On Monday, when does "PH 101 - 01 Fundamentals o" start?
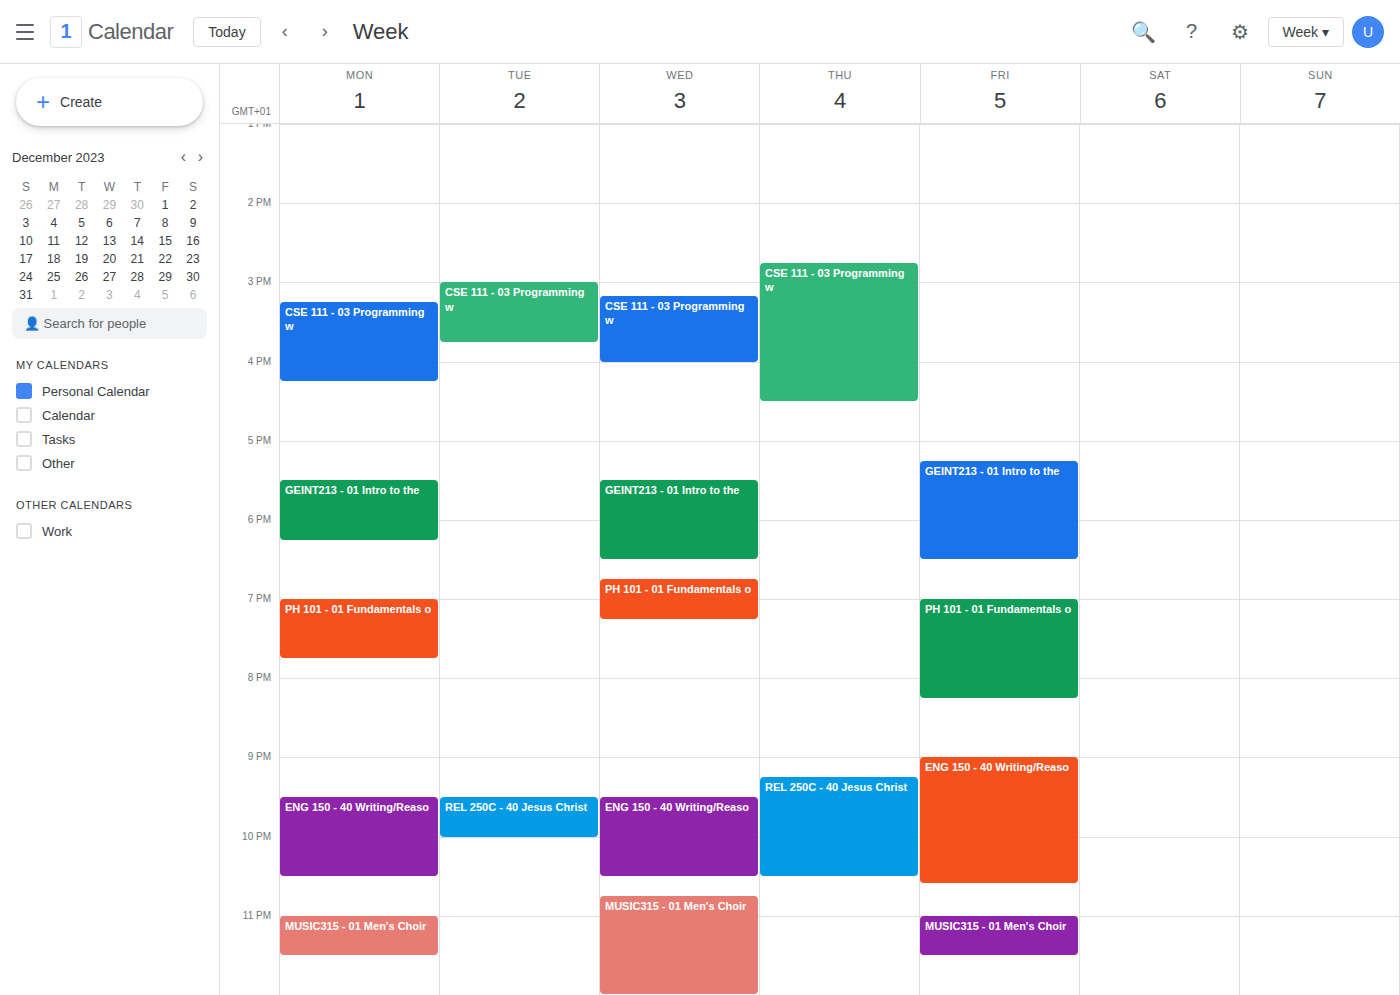
7:00 PM